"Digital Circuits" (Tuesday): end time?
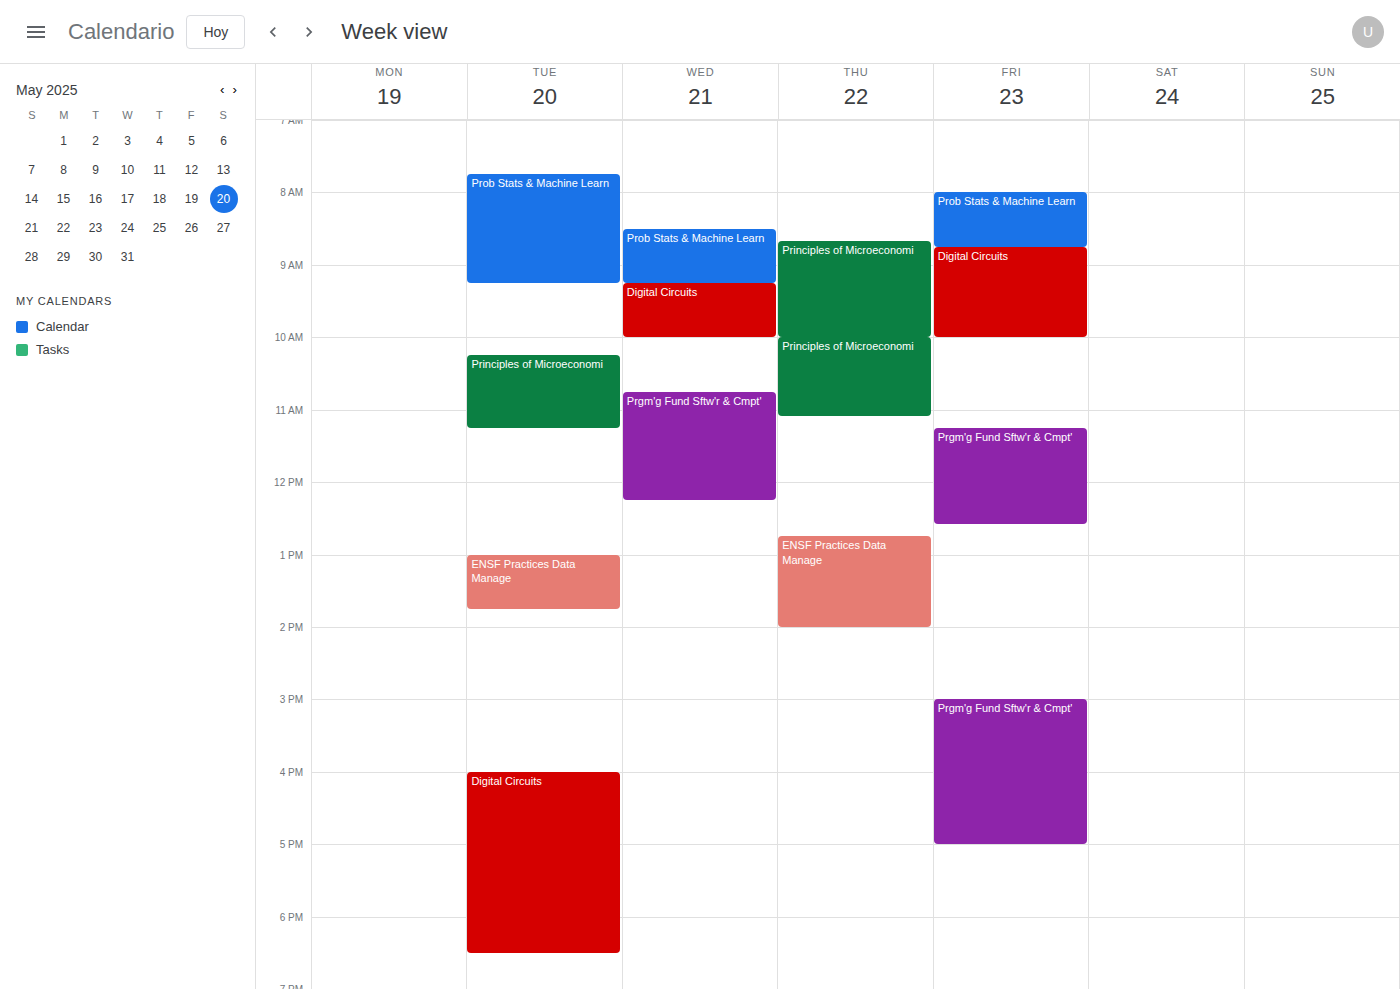
6:30 PM